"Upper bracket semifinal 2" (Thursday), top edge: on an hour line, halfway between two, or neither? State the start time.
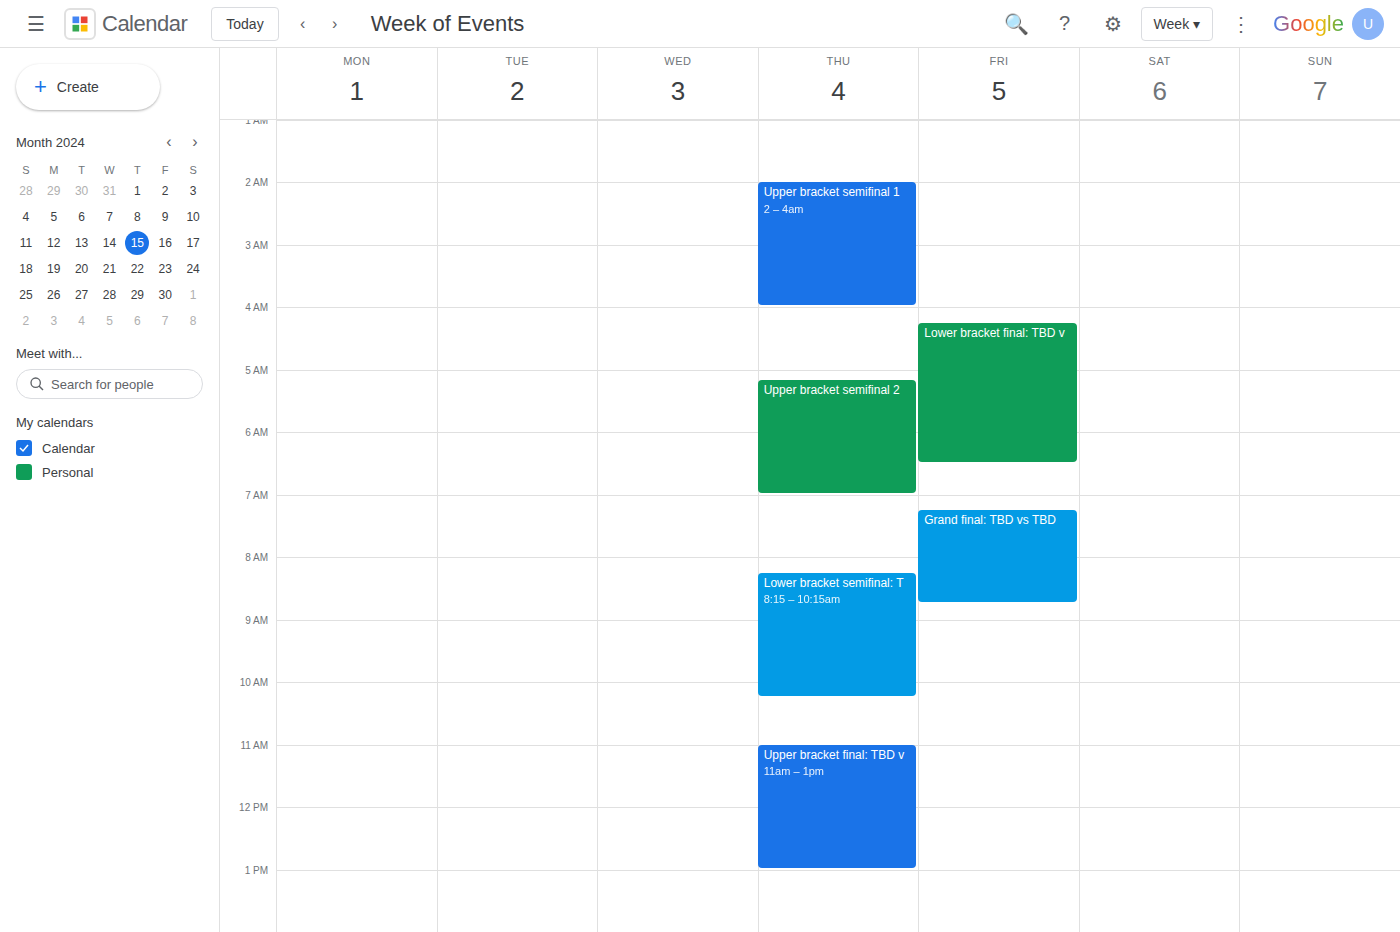
5:10 AM -- neither: 10 minutes below the 5 AM line and 50 minutes above the 6 AM line.